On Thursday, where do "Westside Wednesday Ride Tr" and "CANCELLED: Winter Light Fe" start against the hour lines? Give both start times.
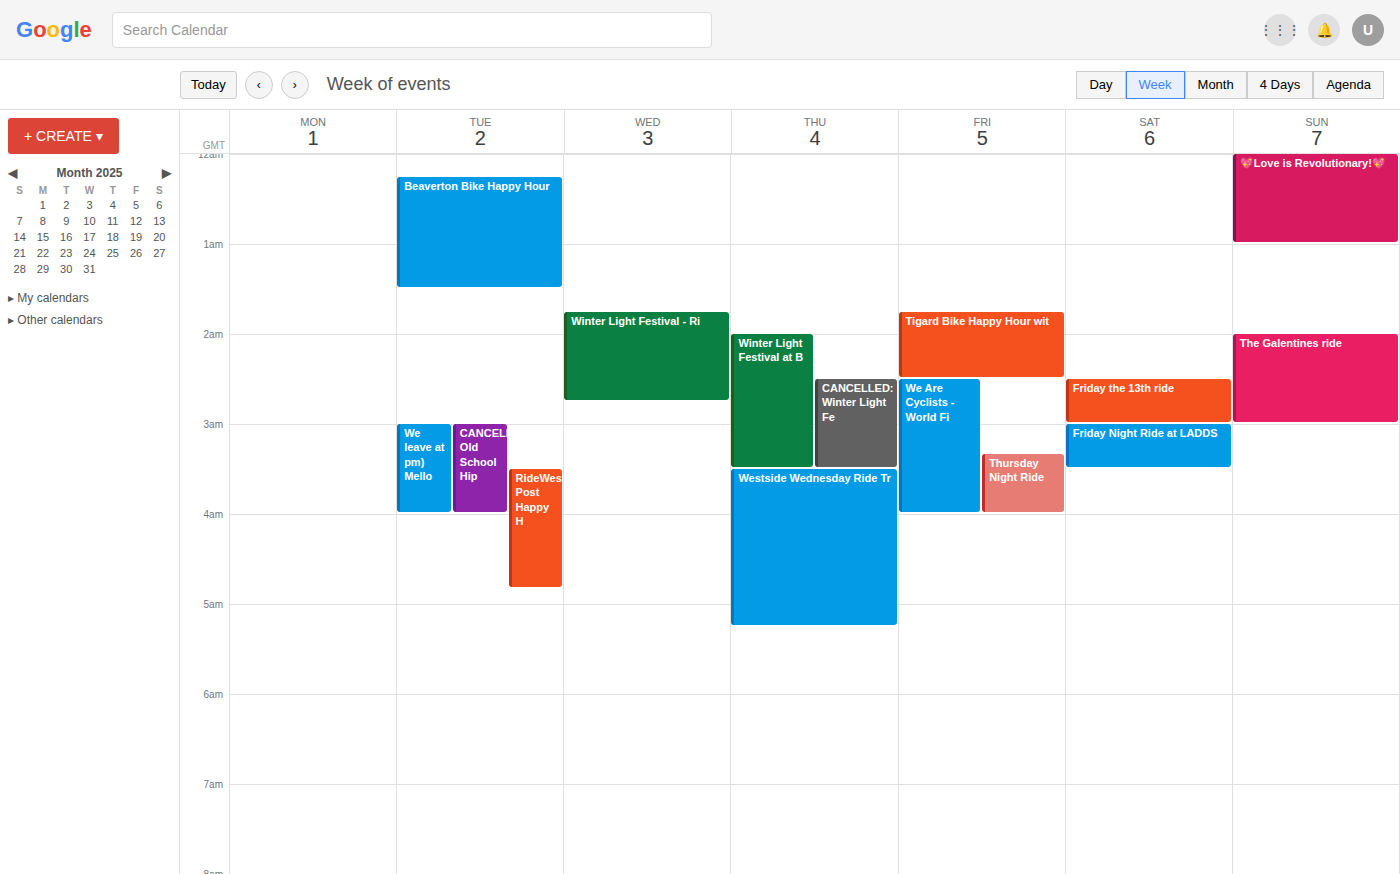
"Westside Wednesday Ride Tr": 3:30 AM, halfway between the 3 AM and 4 AM lines. "CANCELLED: Winter Light Fe": 2:30 AM, halfway between the 2 AM and 3 AM lines.